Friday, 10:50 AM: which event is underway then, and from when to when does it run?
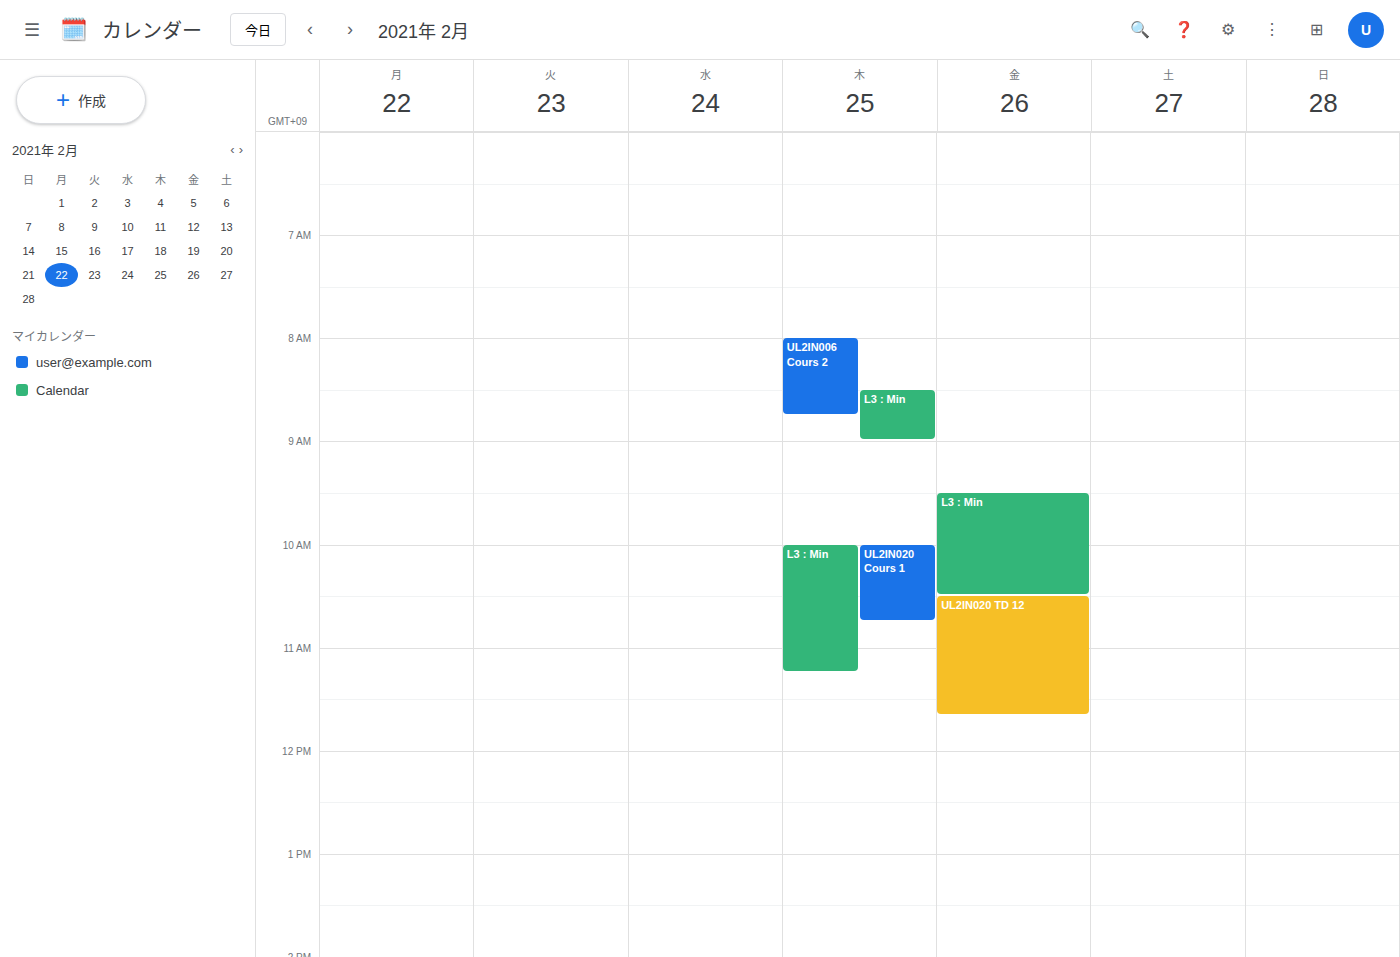
"UL2IN020 TD 12", 10:30 AM to 11:40 AM